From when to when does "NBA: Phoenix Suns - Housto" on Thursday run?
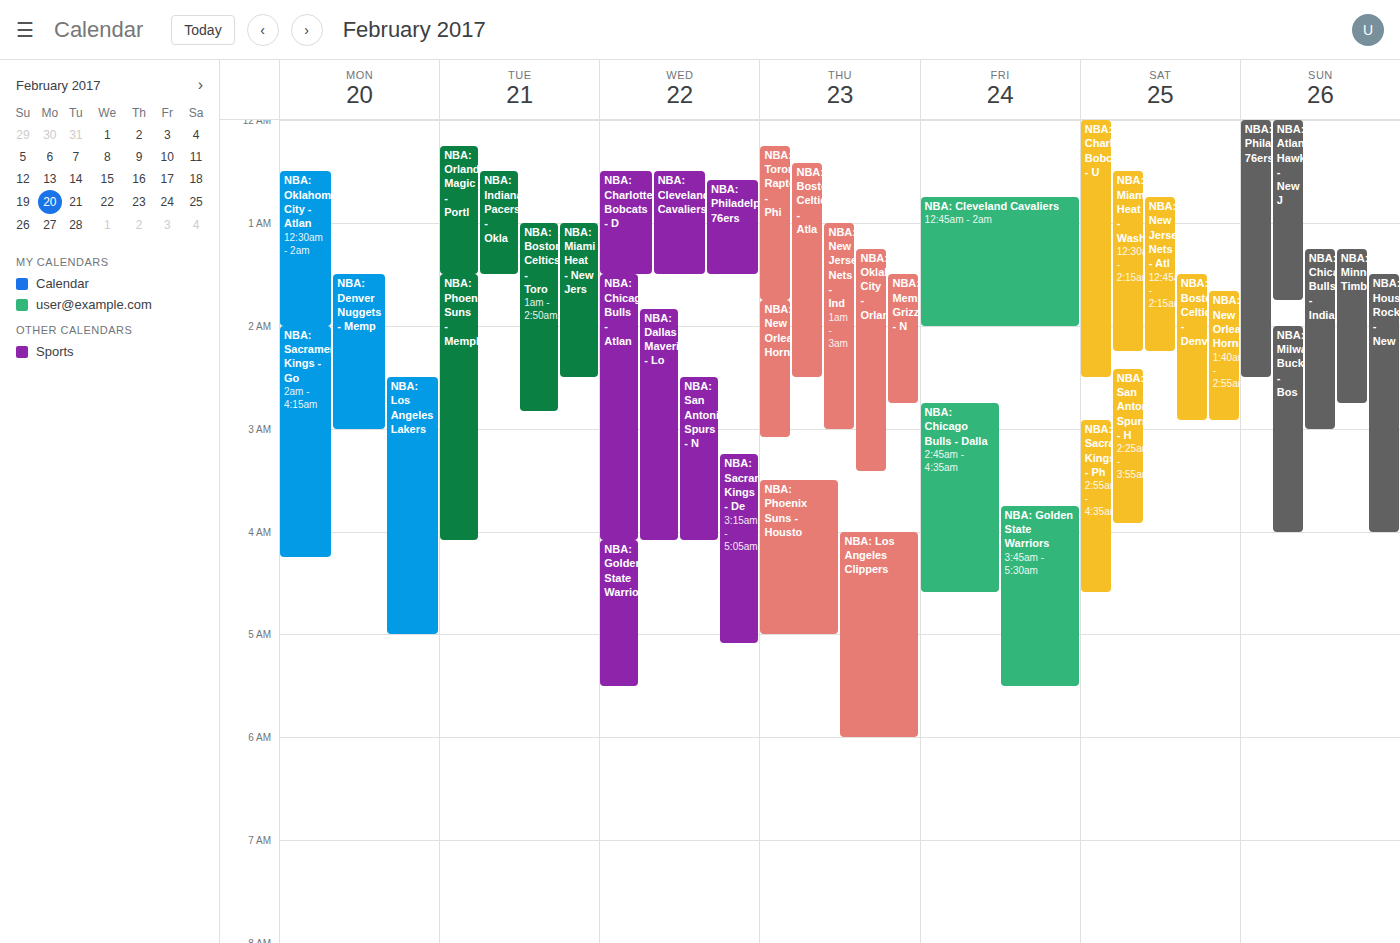
3:30 AM to 5:00 AM